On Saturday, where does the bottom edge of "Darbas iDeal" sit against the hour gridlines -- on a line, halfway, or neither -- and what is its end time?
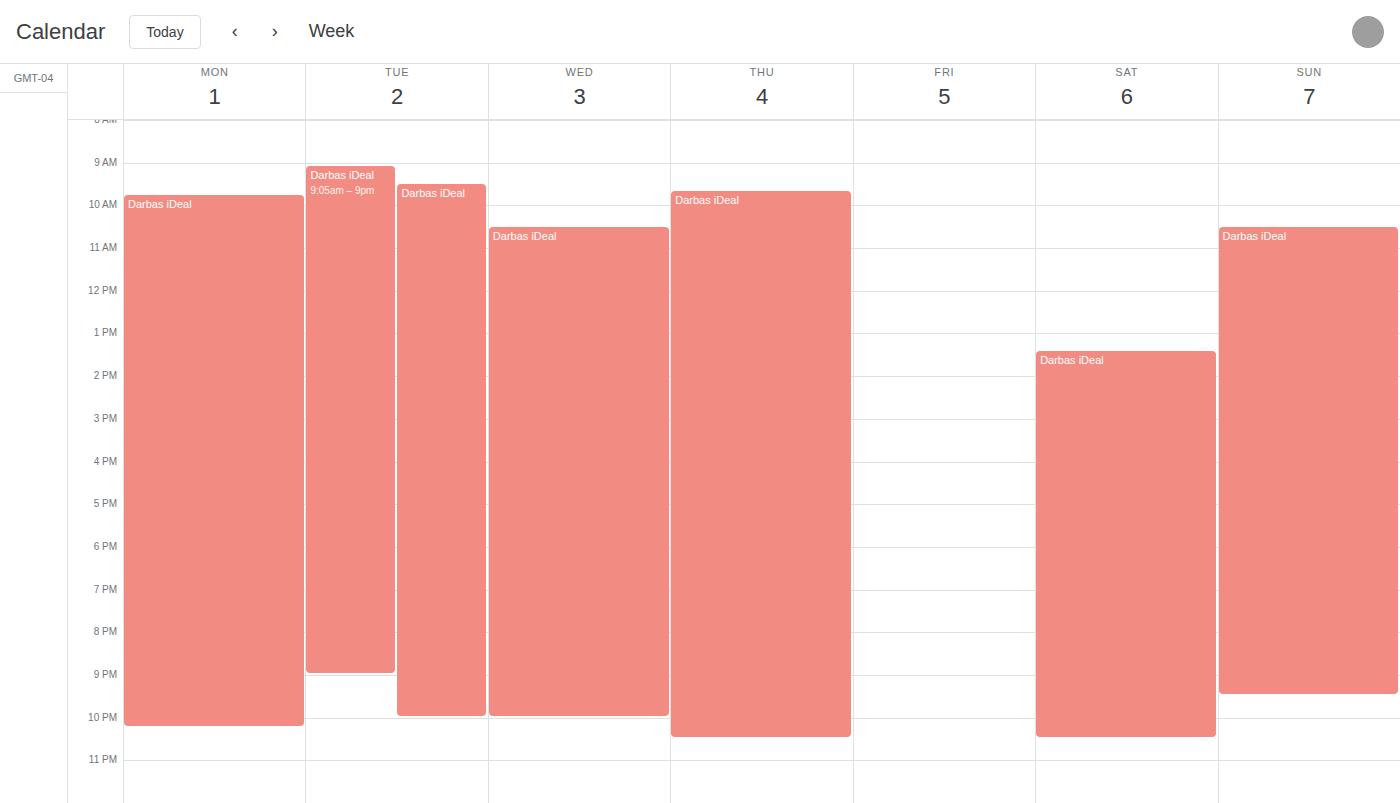
10:30 PM -- halfway between the 10 PM and 11 PM lines.